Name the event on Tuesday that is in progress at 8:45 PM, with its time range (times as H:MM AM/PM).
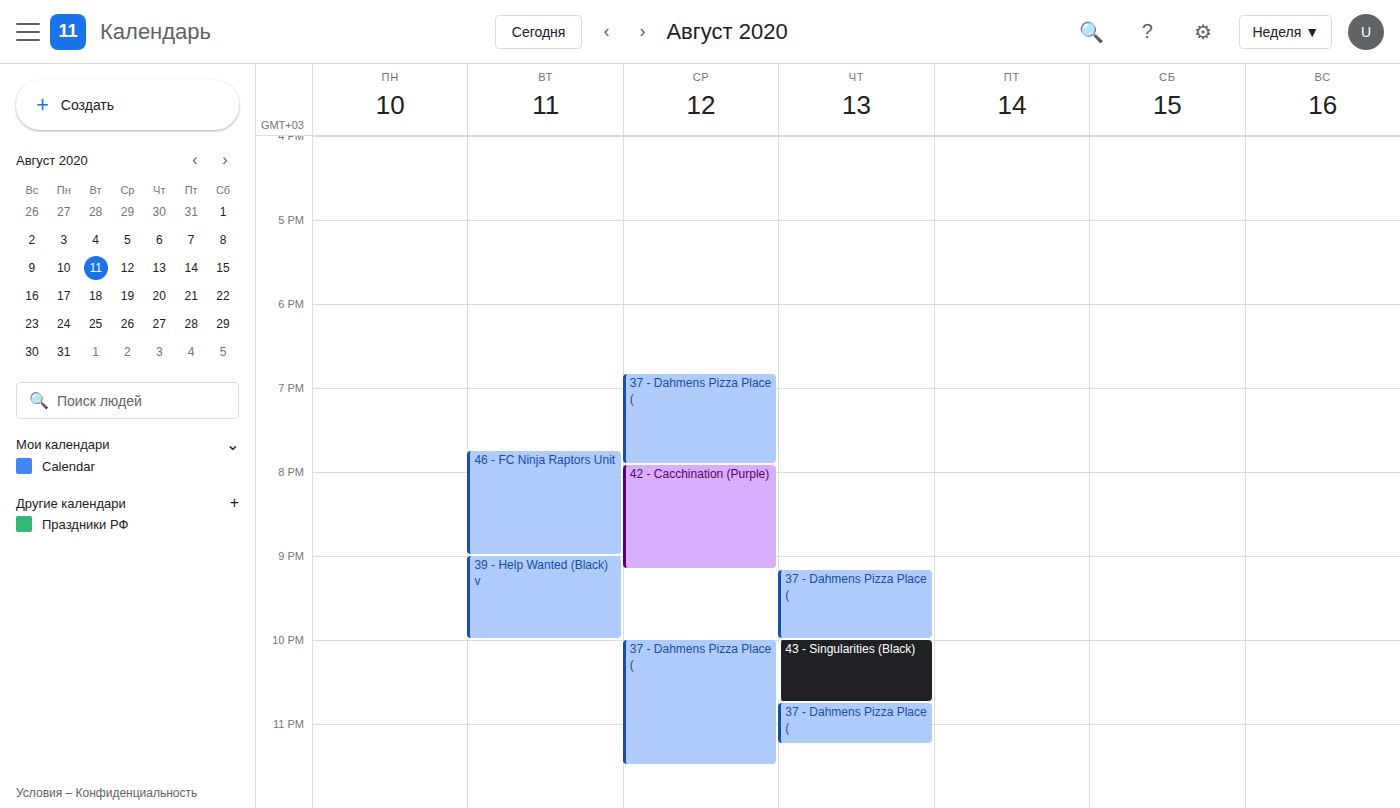
"46 - FC Ninja Raptors Unit", 7:45 PM to 9:00 PM